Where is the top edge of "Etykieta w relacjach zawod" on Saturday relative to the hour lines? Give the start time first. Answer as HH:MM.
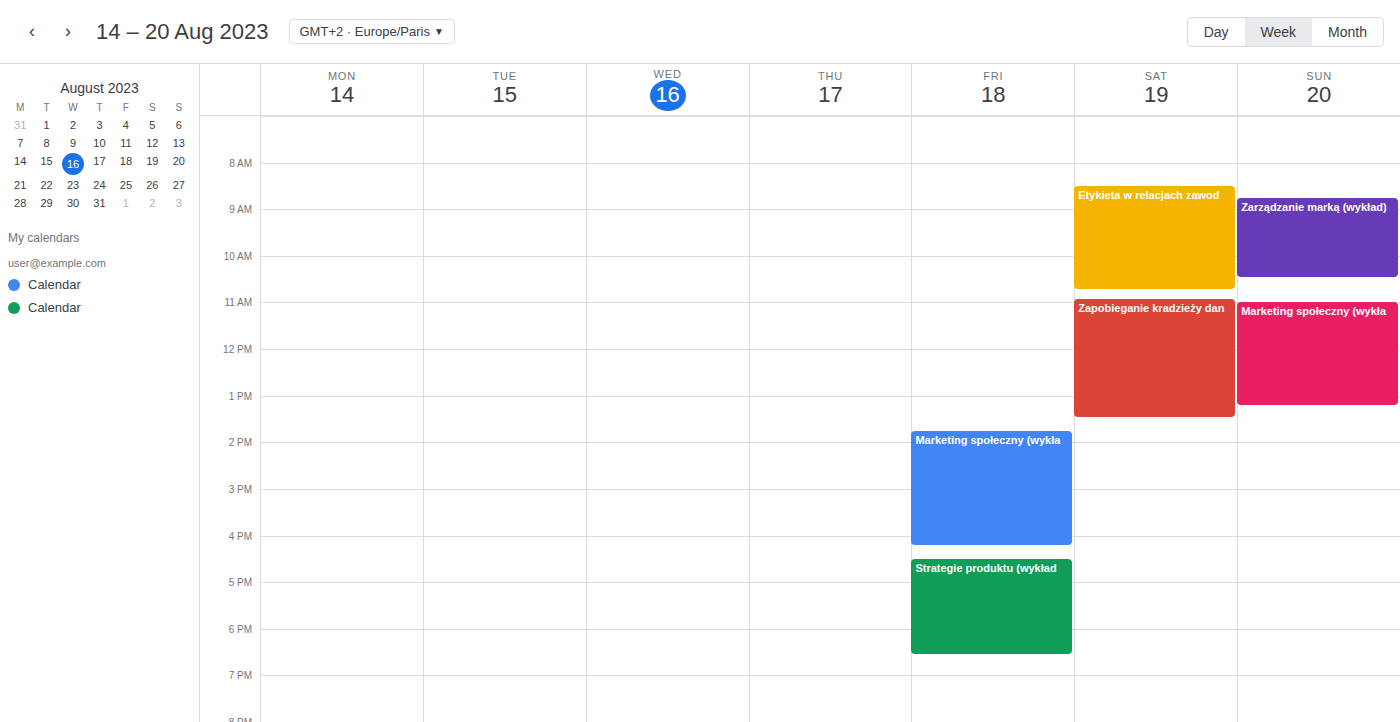
08:30 -- halfway between the 08:00 and 09:00 lines.